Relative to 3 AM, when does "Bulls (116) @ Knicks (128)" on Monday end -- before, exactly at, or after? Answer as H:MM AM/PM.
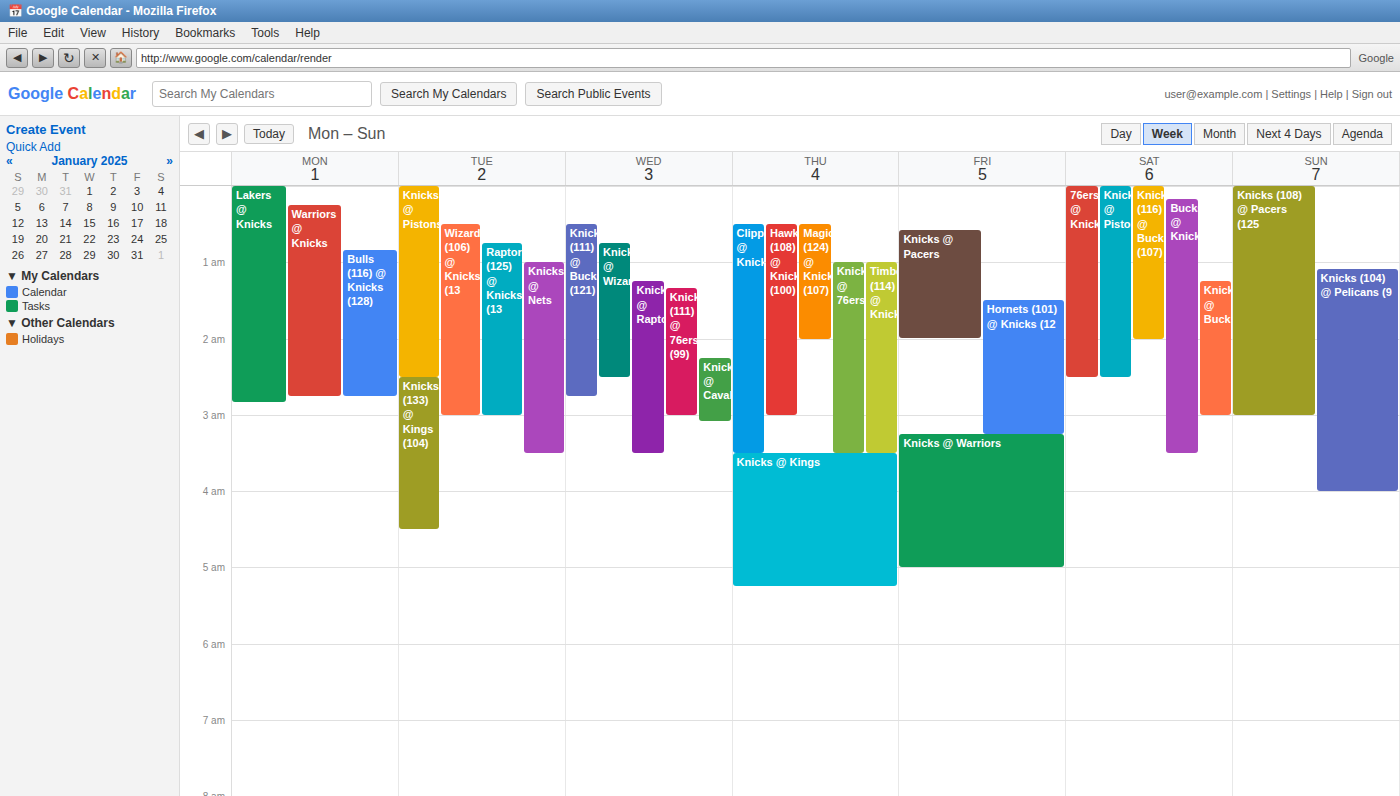
2:45 AM -- before 3 AM, 15 minutes above the 3 AM line.